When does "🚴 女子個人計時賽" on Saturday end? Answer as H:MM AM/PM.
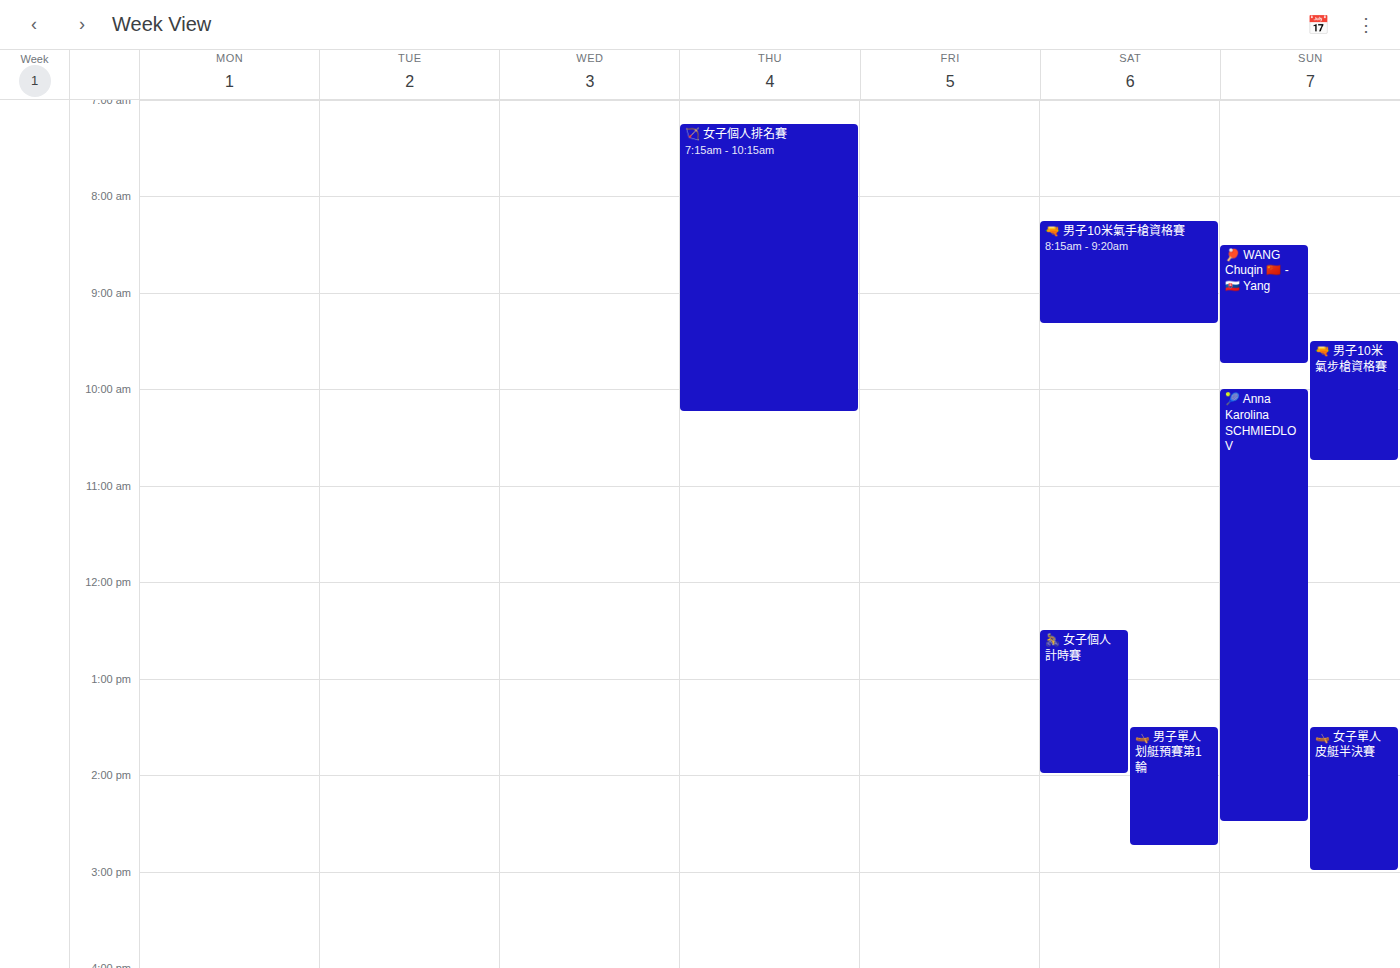
2:00 PM